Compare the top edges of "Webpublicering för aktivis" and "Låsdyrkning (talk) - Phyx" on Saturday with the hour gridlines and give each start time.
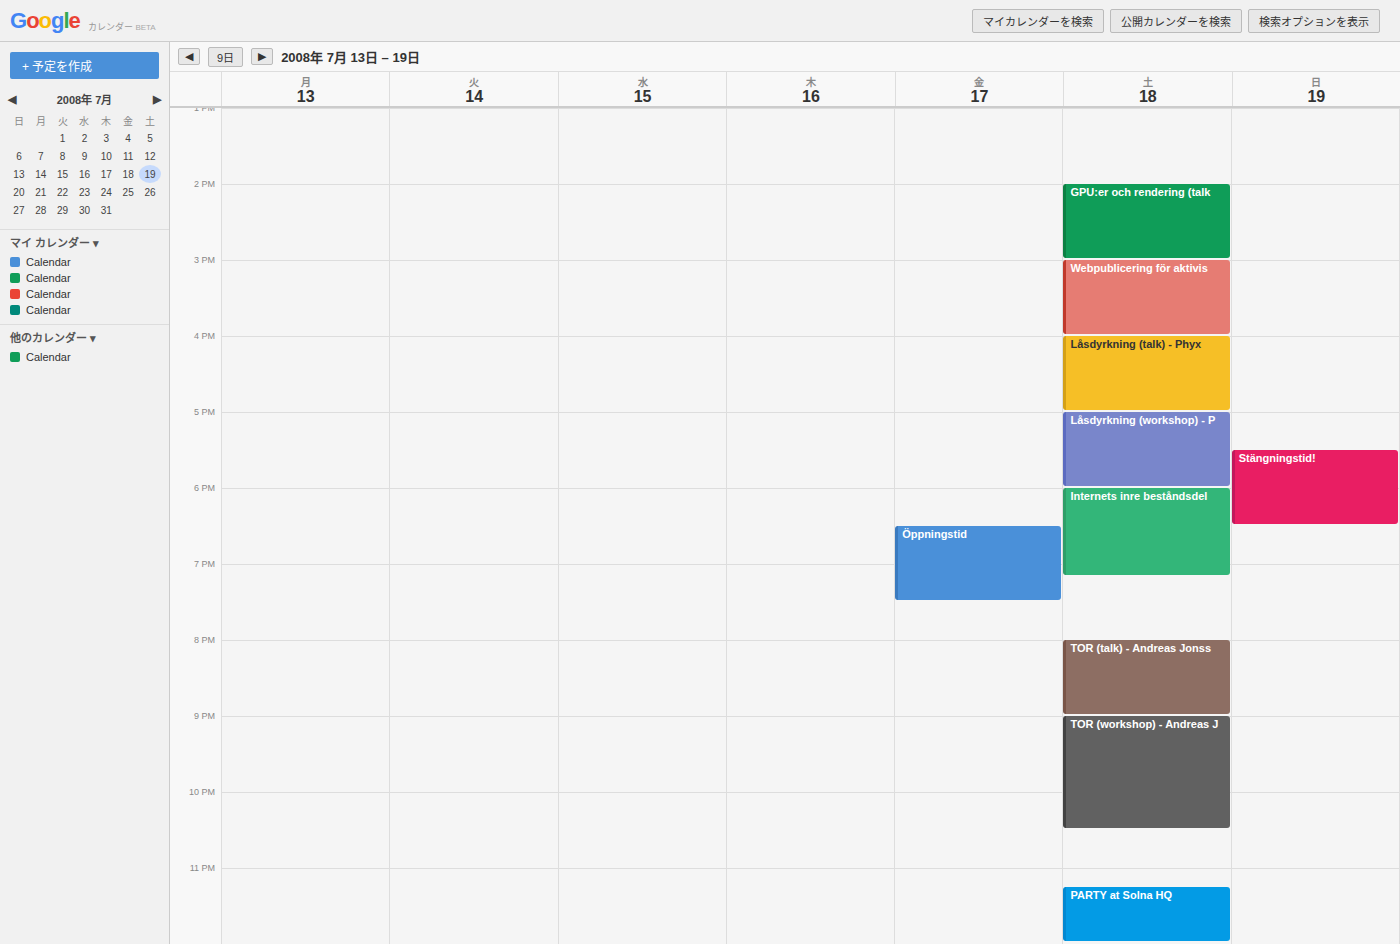
"Webpublicering för aktivis": 15:00, exactly on the 15:00 line. "Låsdyrkning (talk) - Phyx": 16:00, exactly on the 16:00 line.